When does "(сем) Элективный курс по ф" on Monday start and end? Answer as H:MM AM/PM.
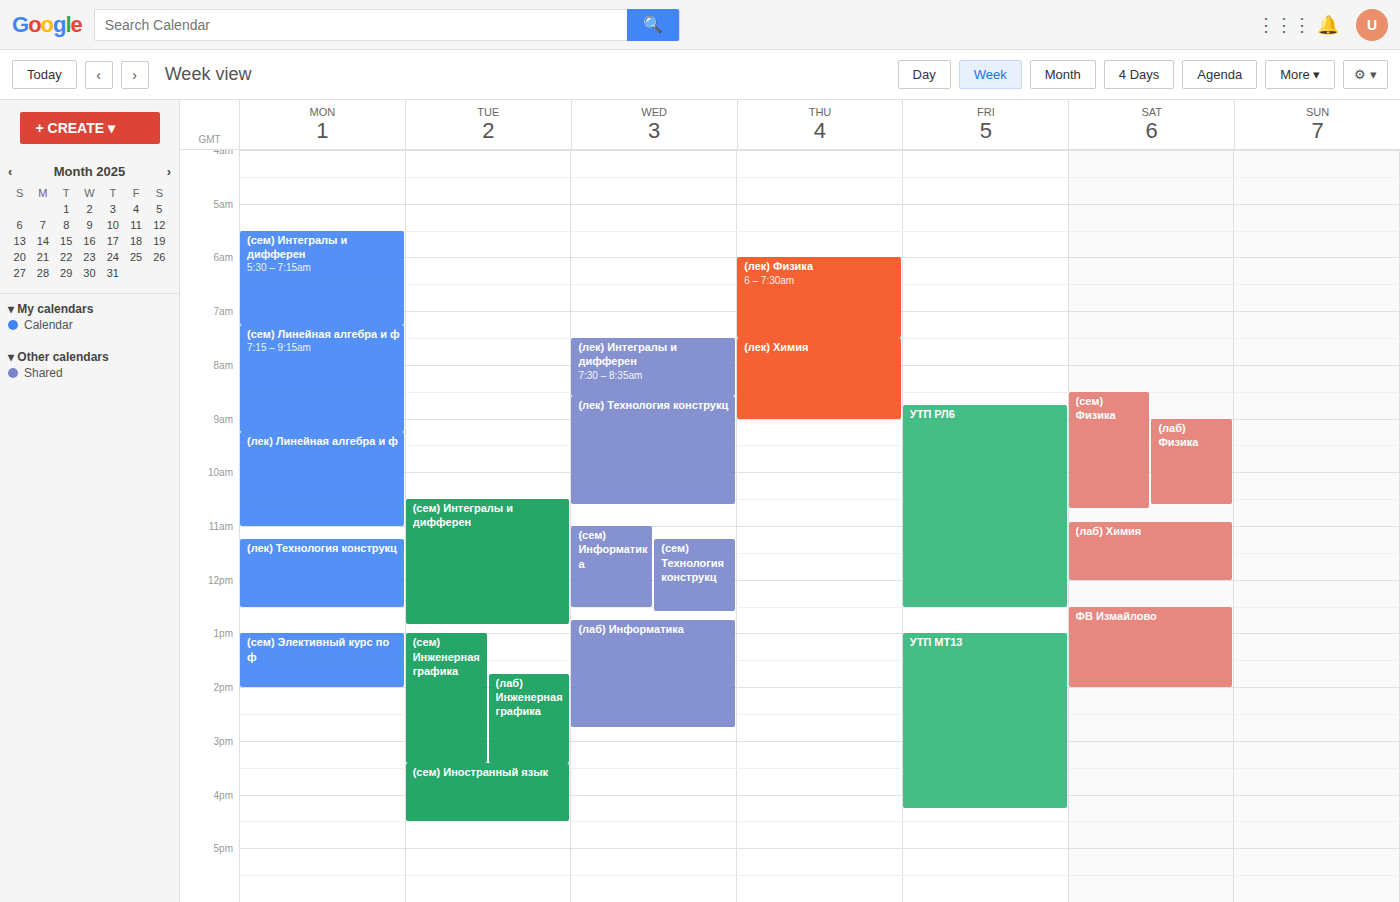
1:00 PM to 2:00 PM